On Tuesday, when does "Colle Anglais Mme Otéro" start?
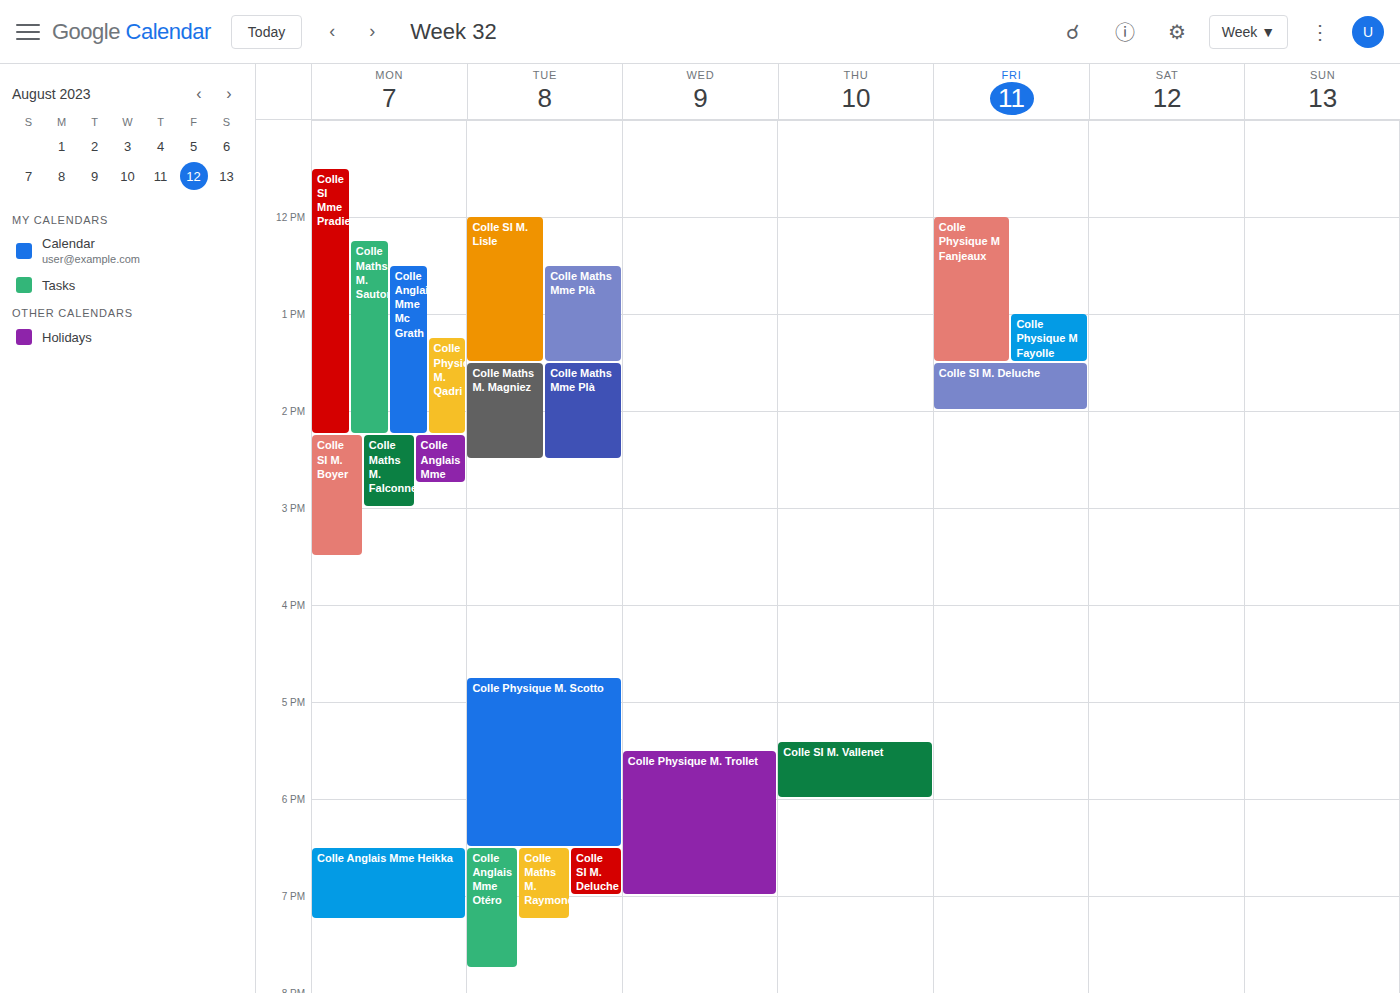
6:30 PM